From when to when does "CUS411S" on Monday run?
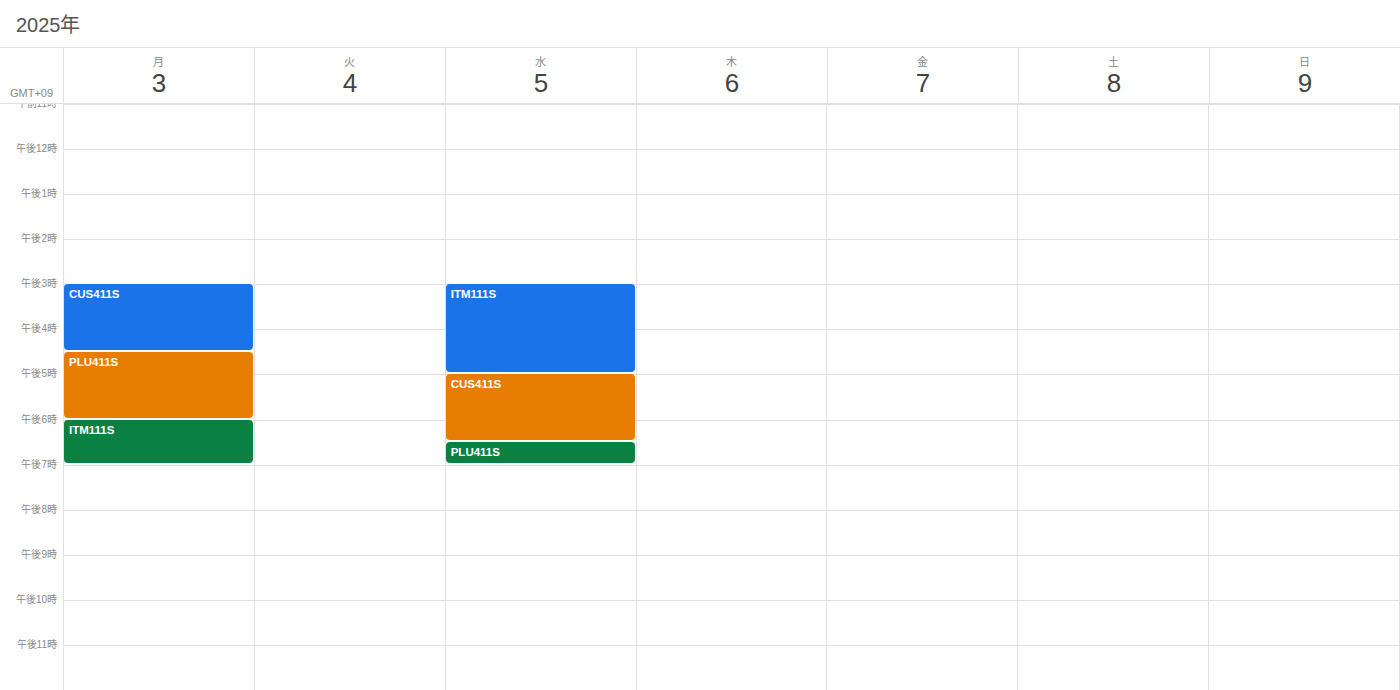
3:00 PM to 4:30 PM